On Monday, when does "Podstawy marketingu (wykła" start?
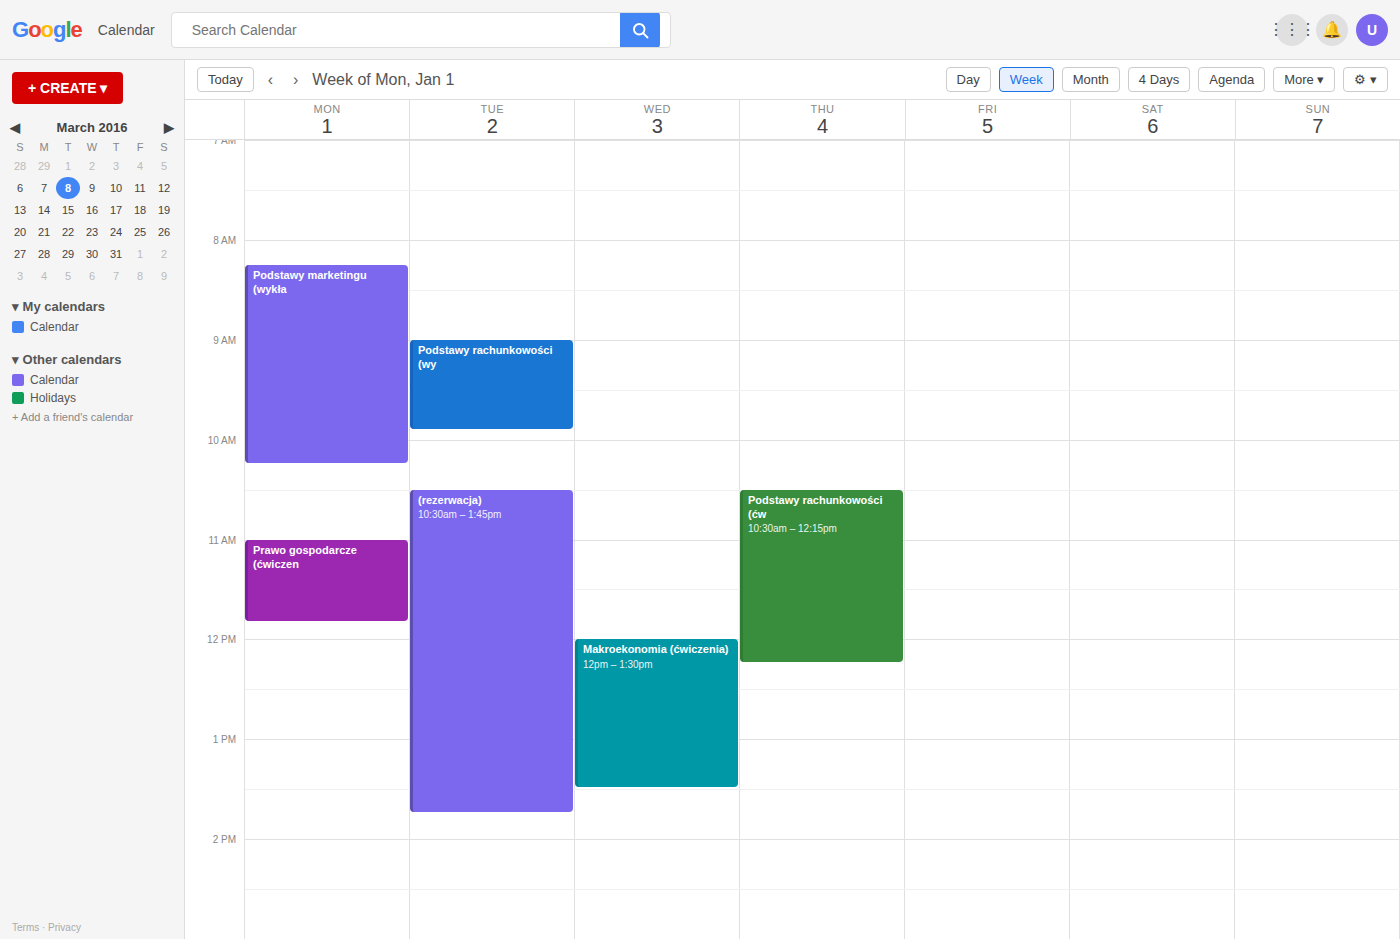
8:15 AM